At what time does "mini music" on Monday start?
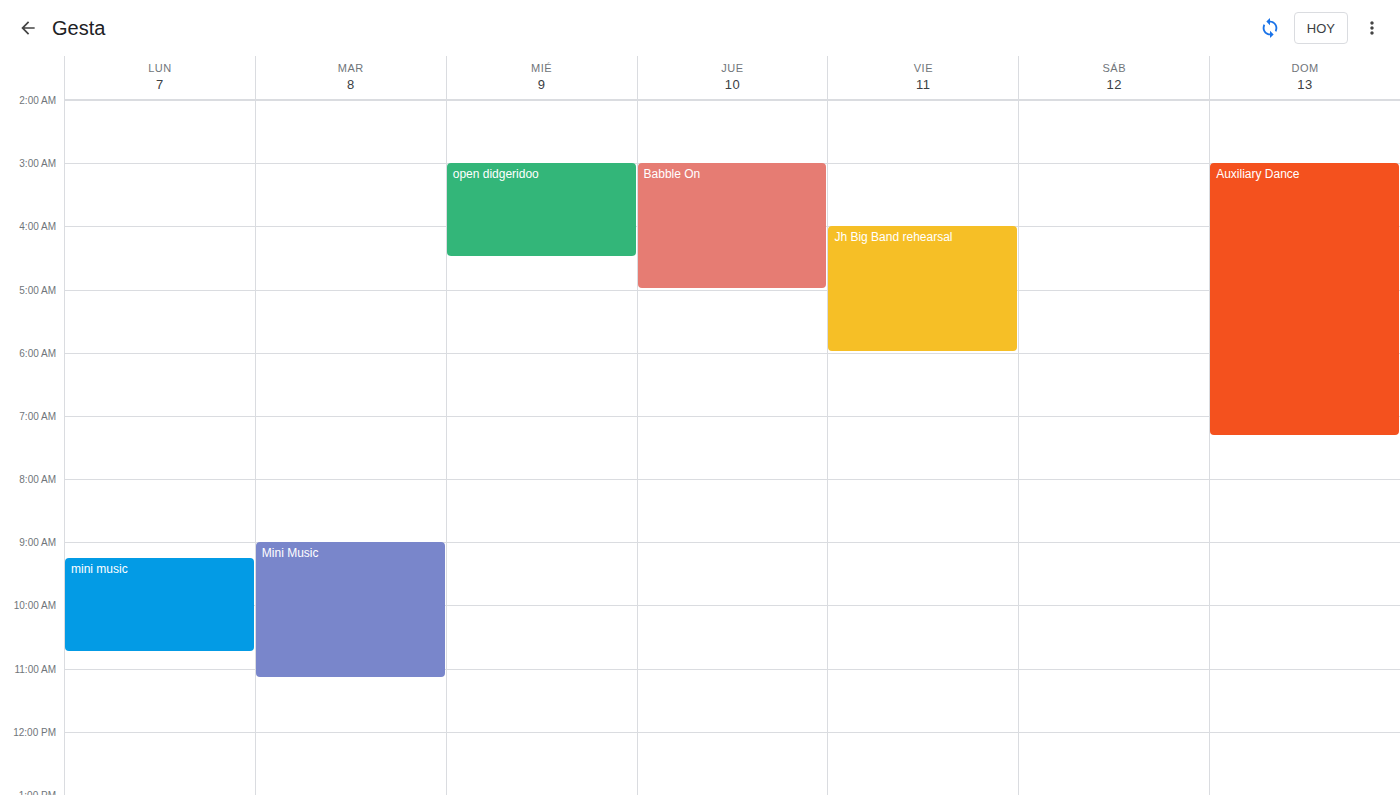
9:15 AM